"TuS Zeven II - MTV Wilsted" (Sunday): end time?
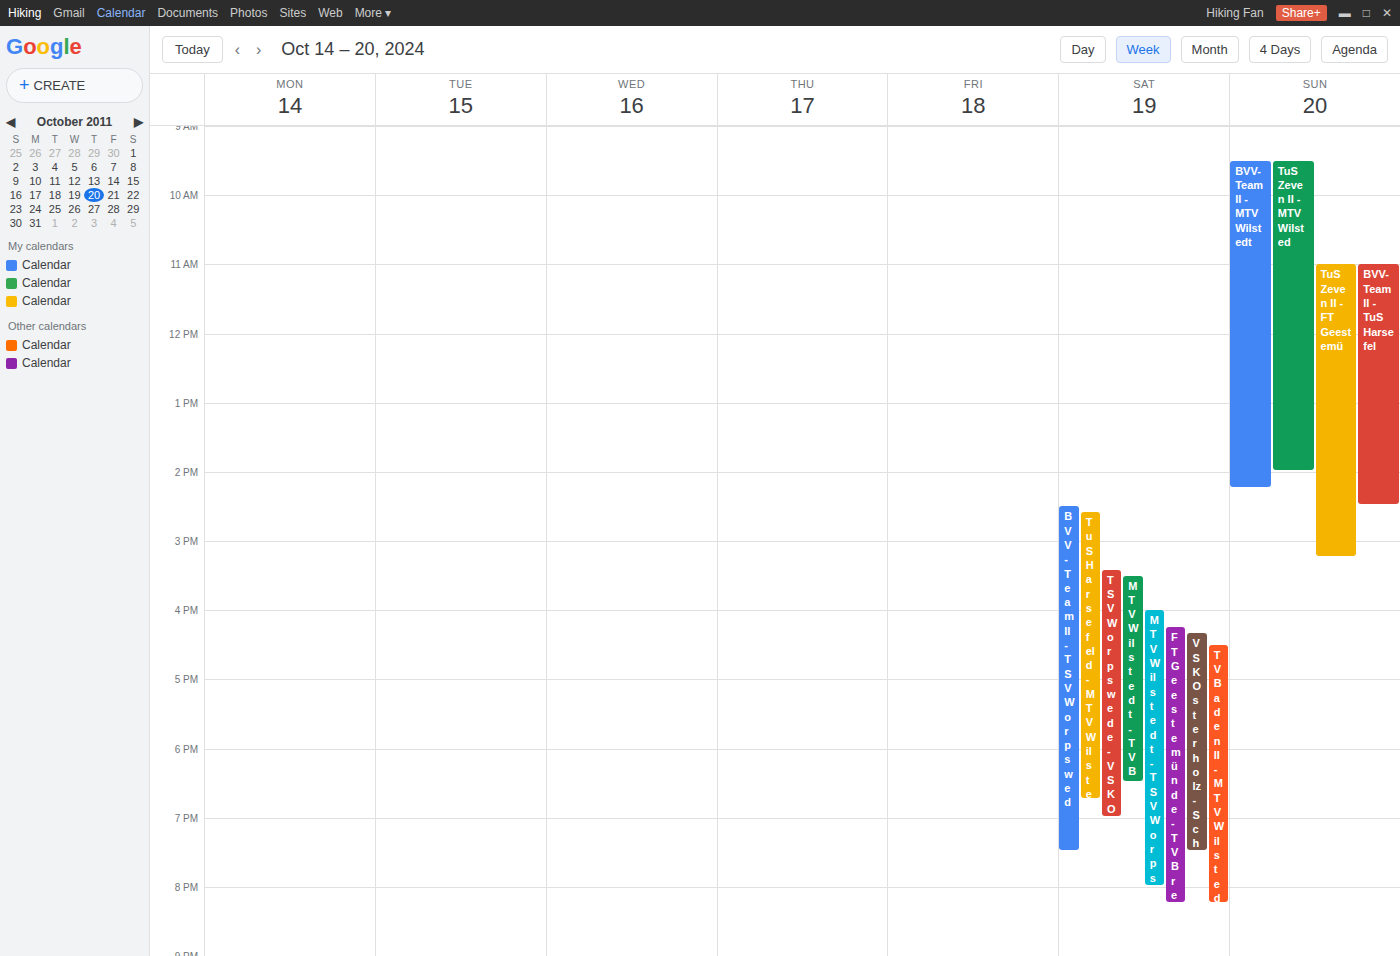
2:00 PM